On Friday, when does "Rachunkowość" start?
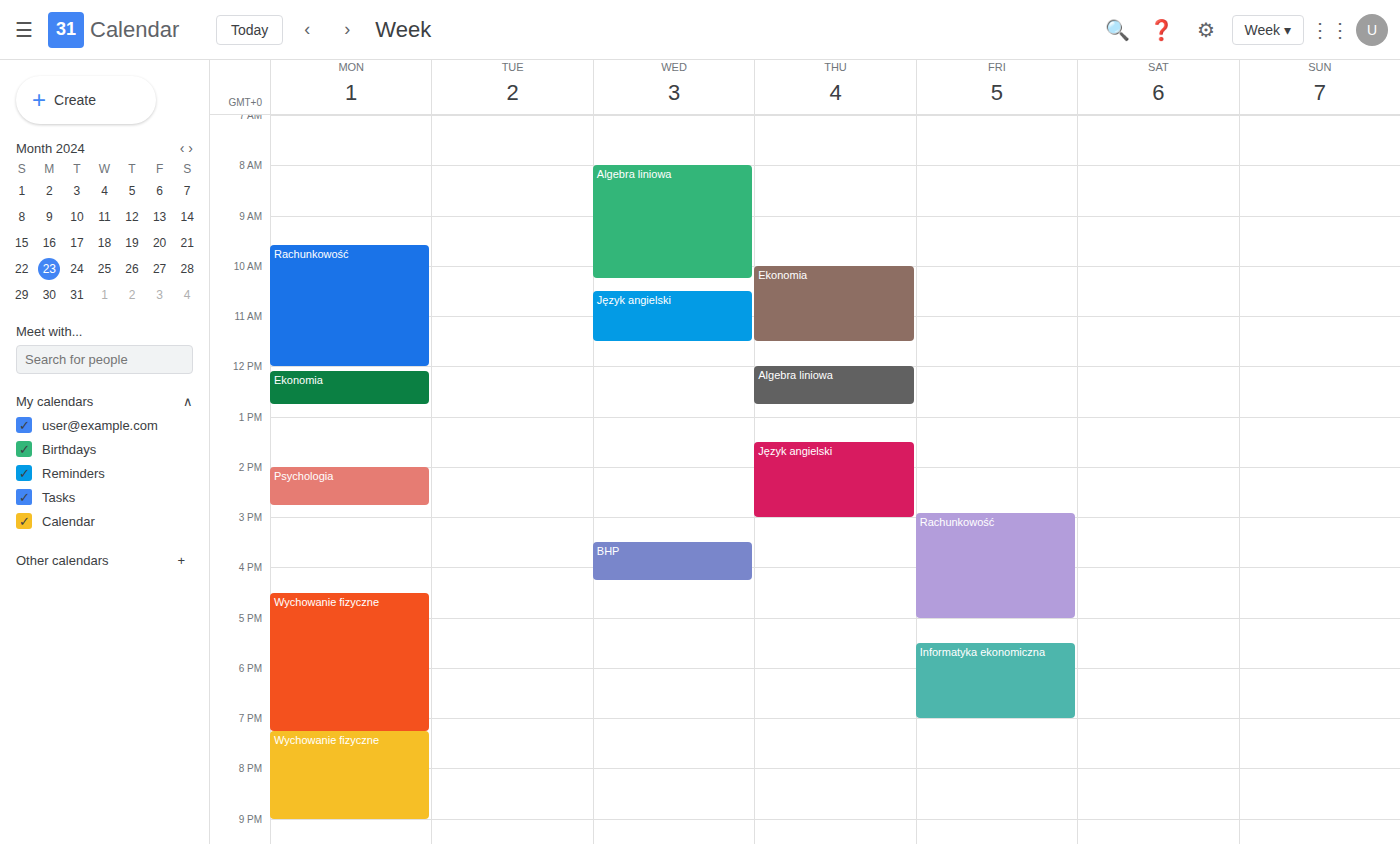
14:55